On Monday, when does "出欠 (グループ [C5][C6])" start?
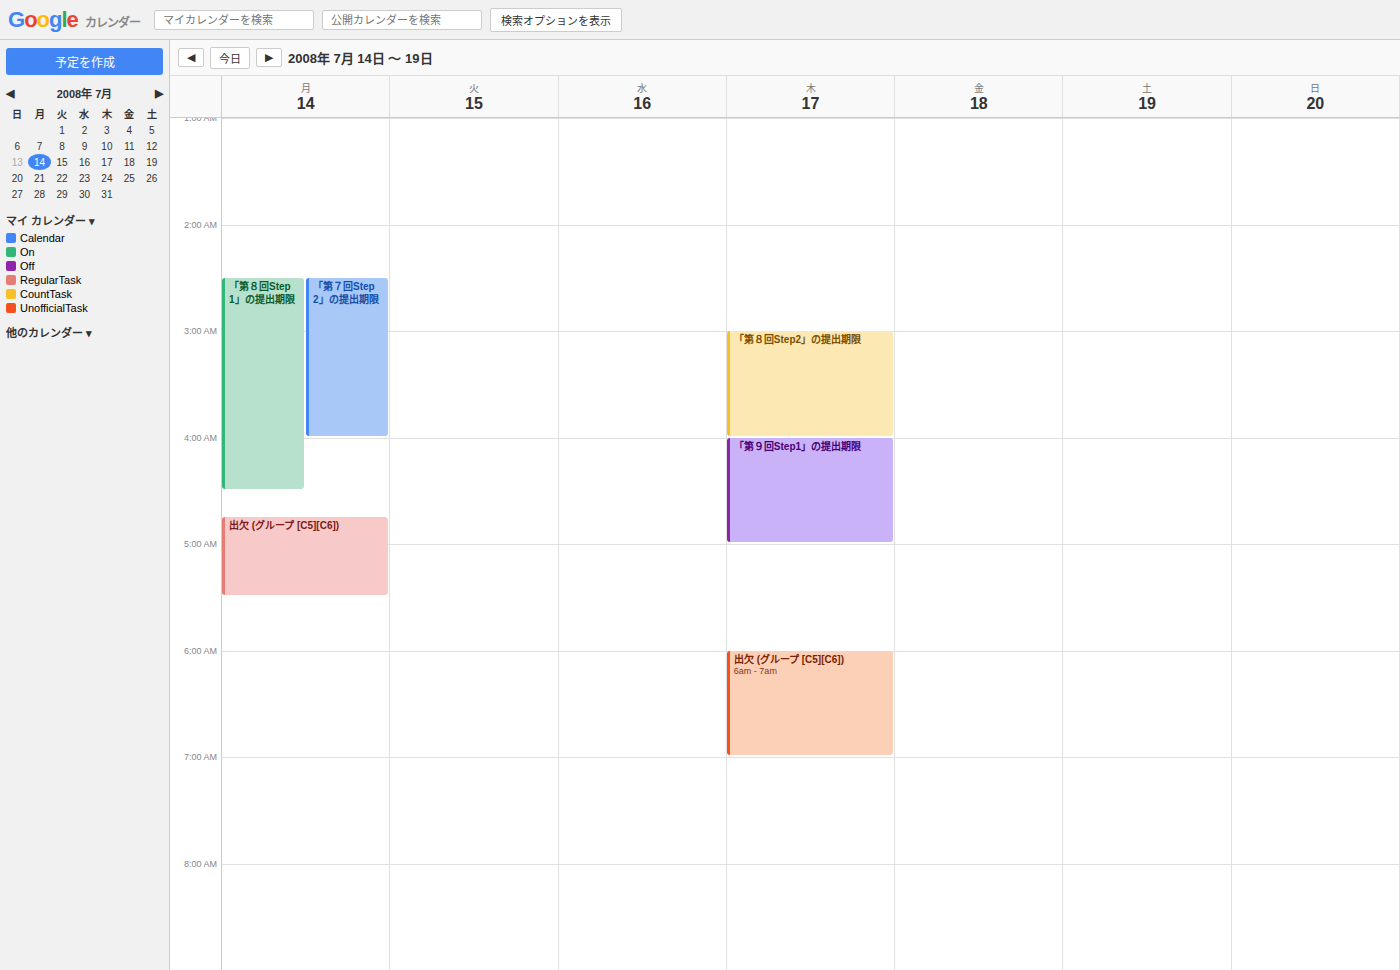
4:45 AM